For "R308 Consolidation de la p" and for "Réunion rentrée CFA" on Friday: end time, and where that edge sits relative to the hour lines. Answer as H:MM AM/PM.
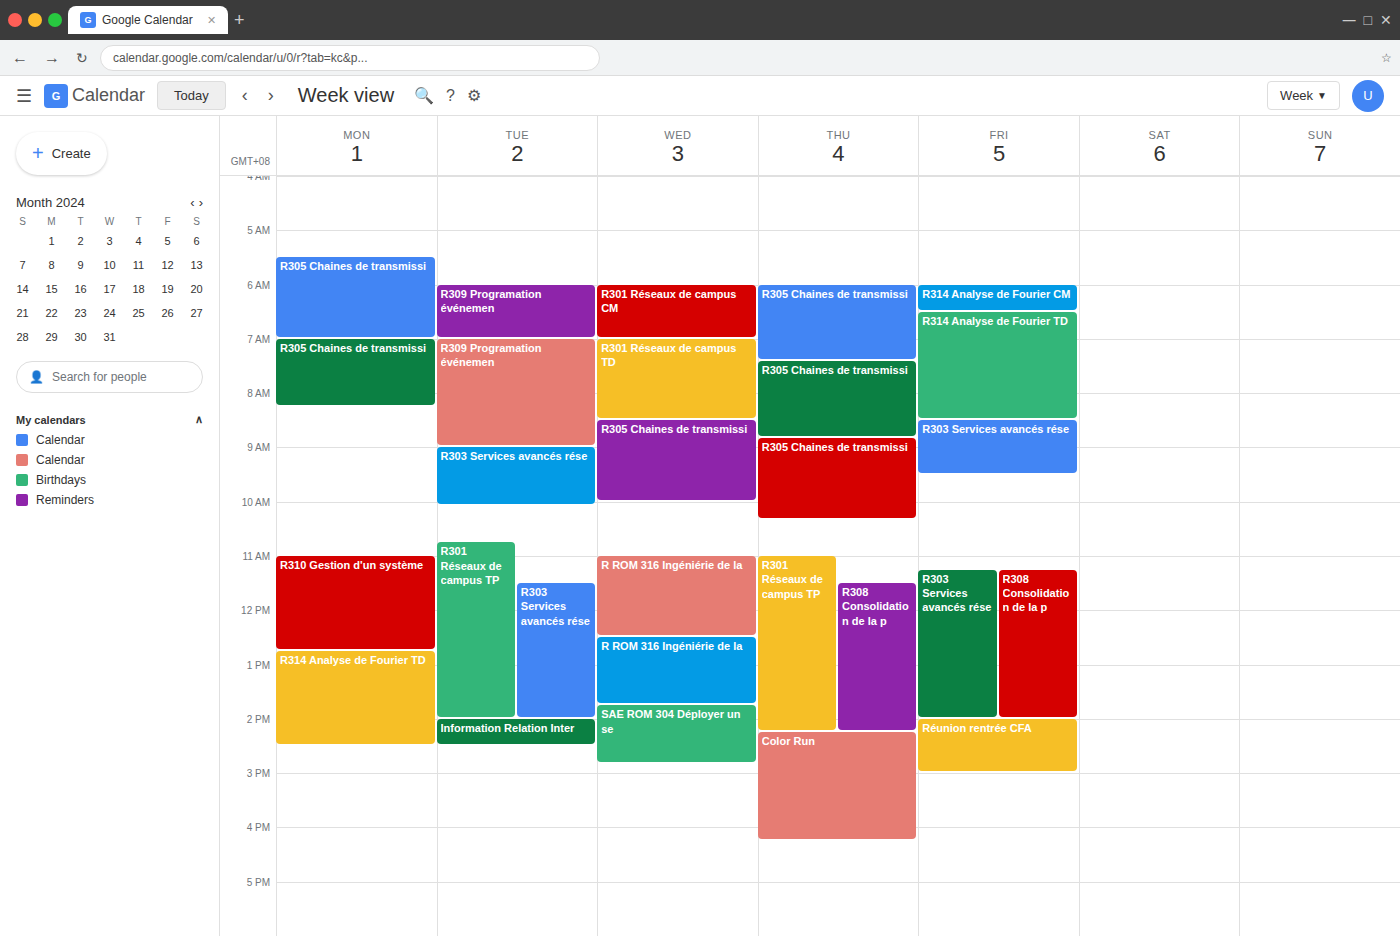
"R308 Consolidation de la p": 2:00 PM, exactly on the 2 PM line. "Réunion rentrée CFA": 3:00 PM, exactly on the 3 PM line.